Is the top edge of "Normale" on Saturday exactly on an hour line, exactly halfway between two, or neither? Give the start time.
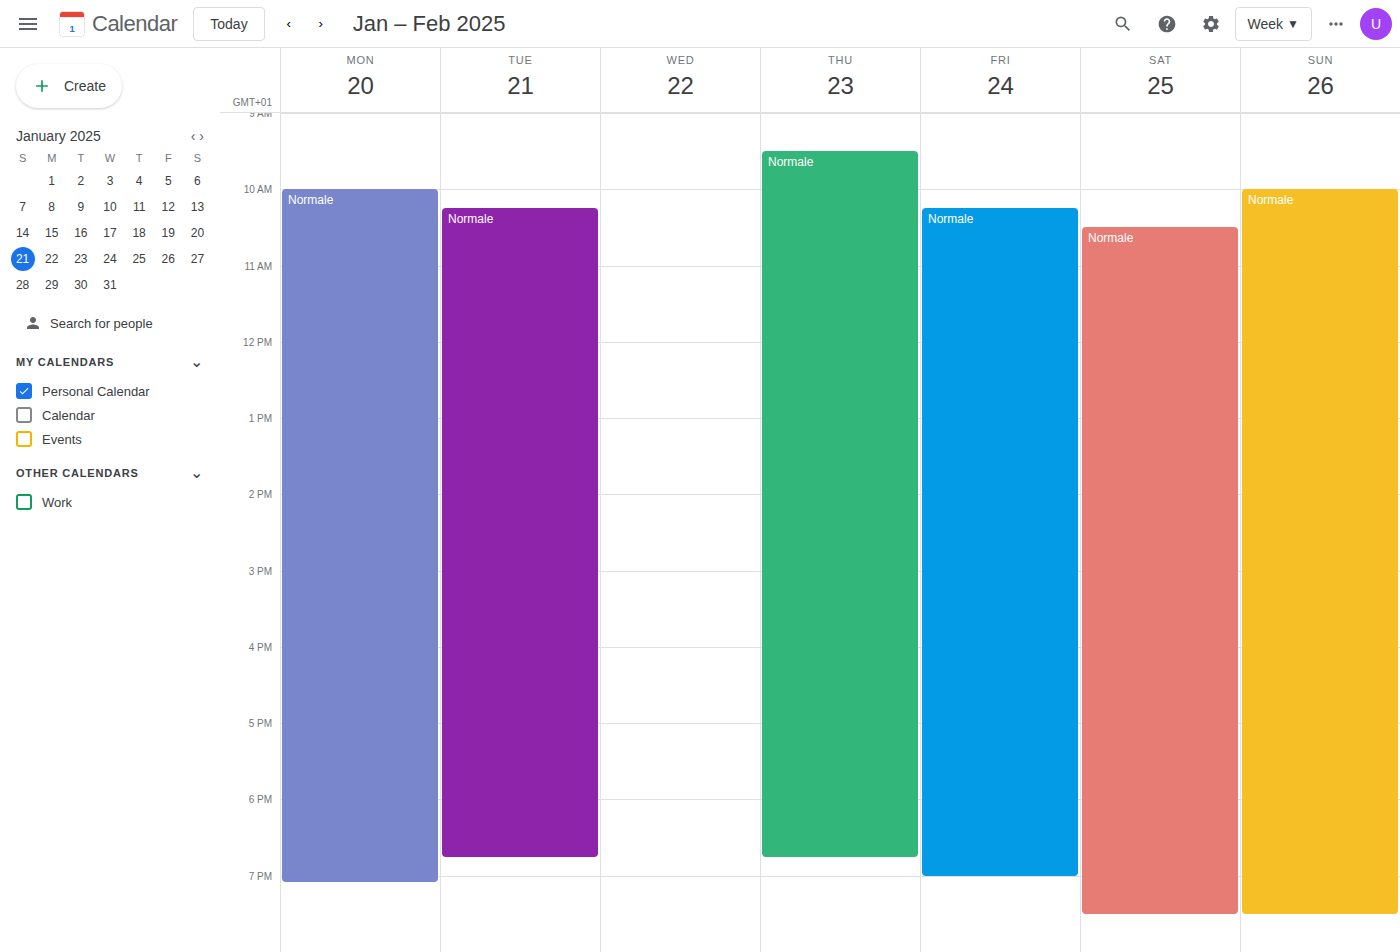
10:30 AM -- halfway between the 10 AM and 11 AM lines.